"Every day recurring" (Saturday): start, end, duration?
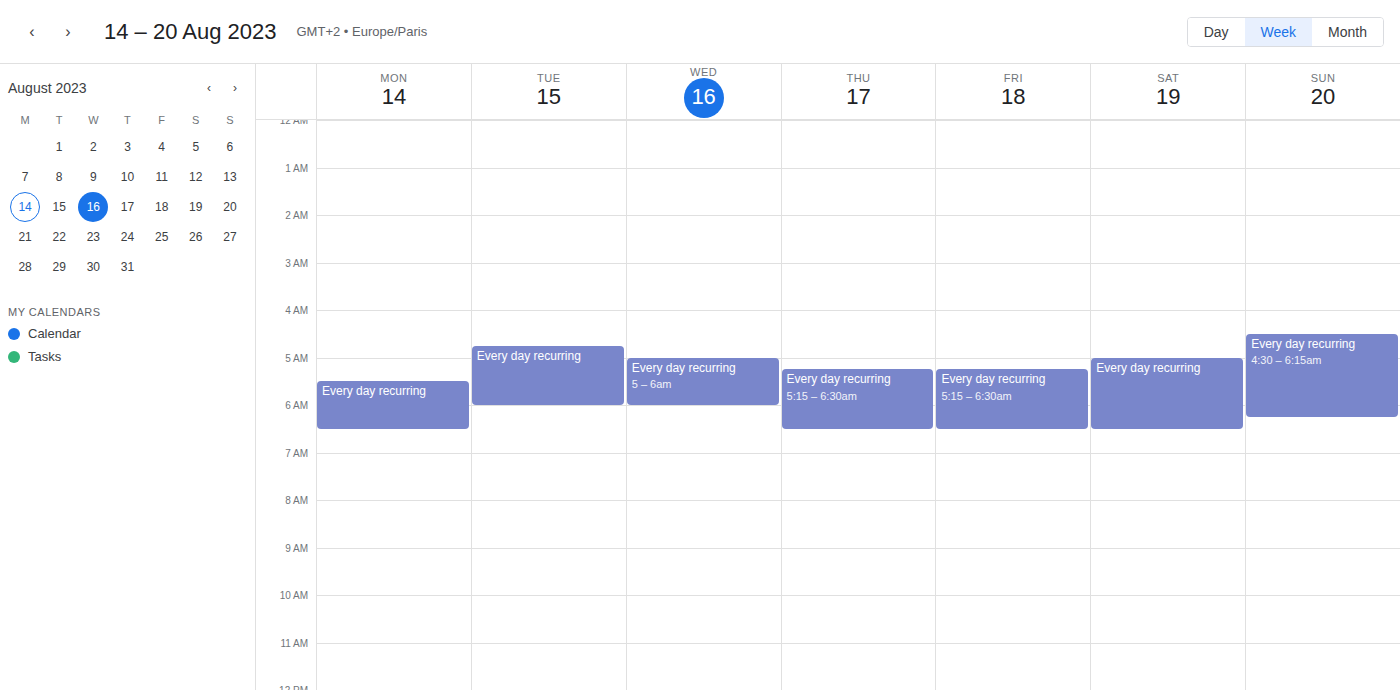
05:00 to 06:30, 1 hour 30 minutes